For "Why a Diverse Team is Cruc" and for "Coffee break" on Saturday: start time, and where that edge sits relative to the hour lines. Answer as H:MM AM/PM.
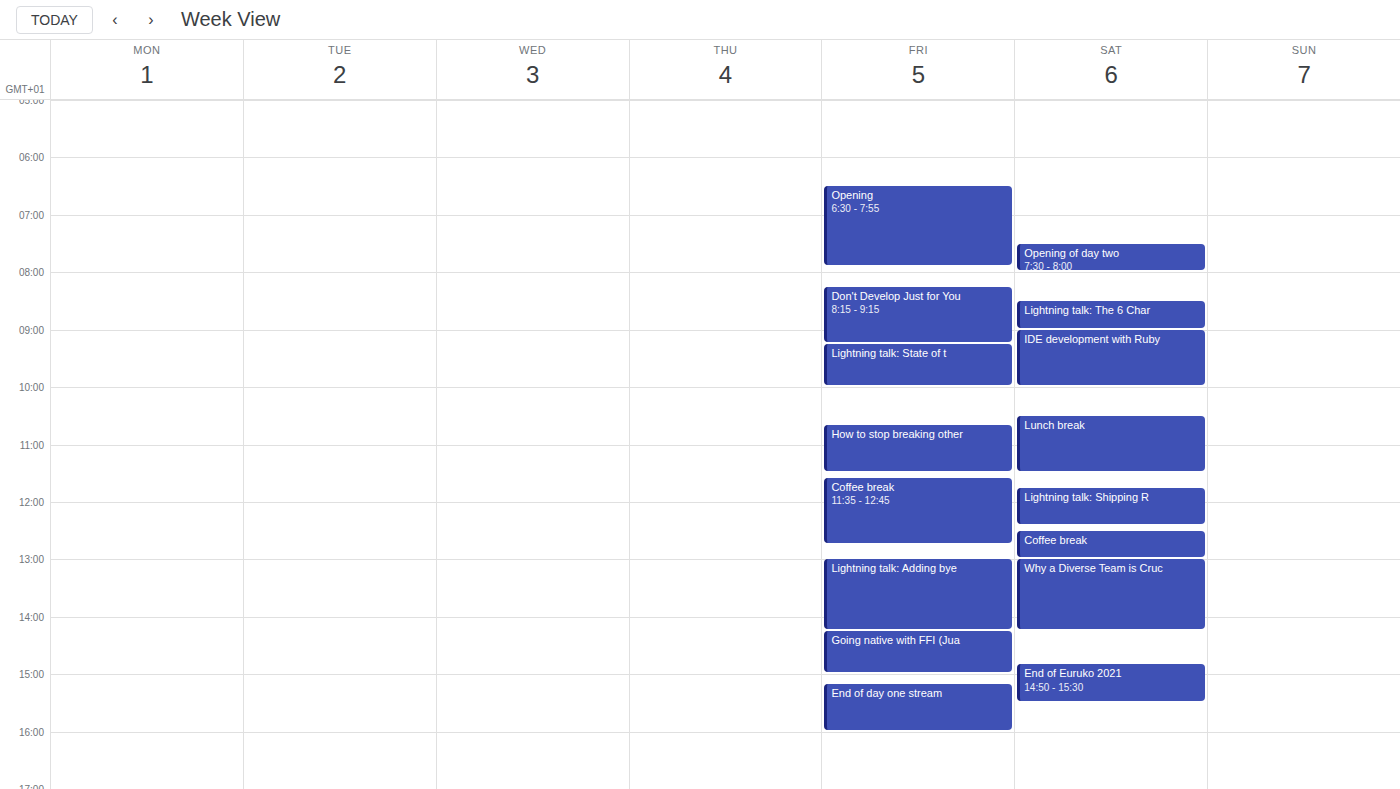
"Why a Diverse Team is Cruc": 1:00 PM, exactly on the 1 PM line. "Coffee break": 12:30 PM, halfway between the 12 PM and 1 PM lines.